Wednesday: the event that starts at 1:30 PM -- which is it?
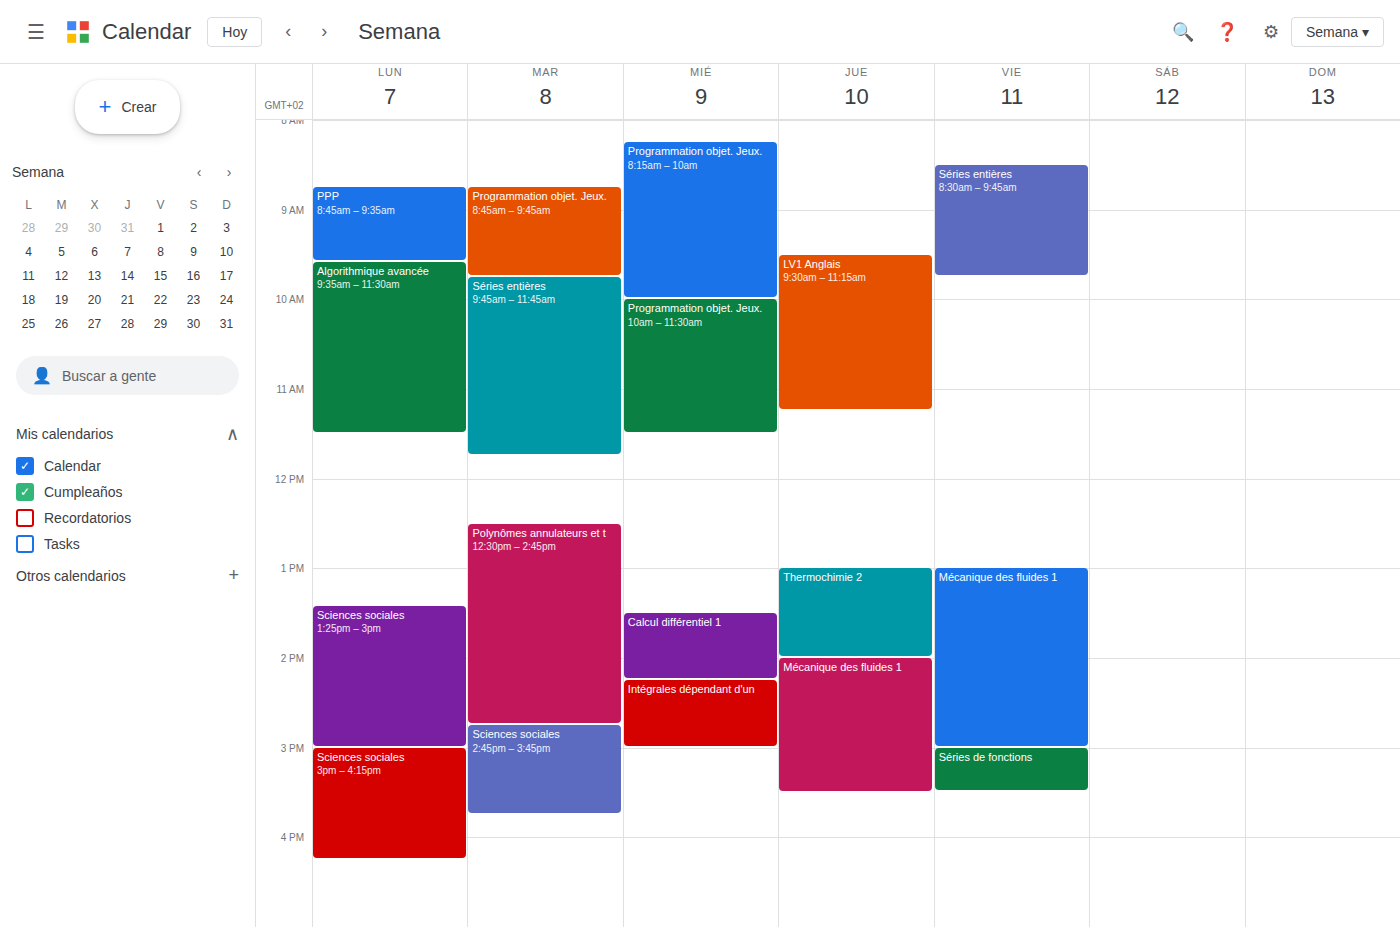
"Calcul différentiel 1"